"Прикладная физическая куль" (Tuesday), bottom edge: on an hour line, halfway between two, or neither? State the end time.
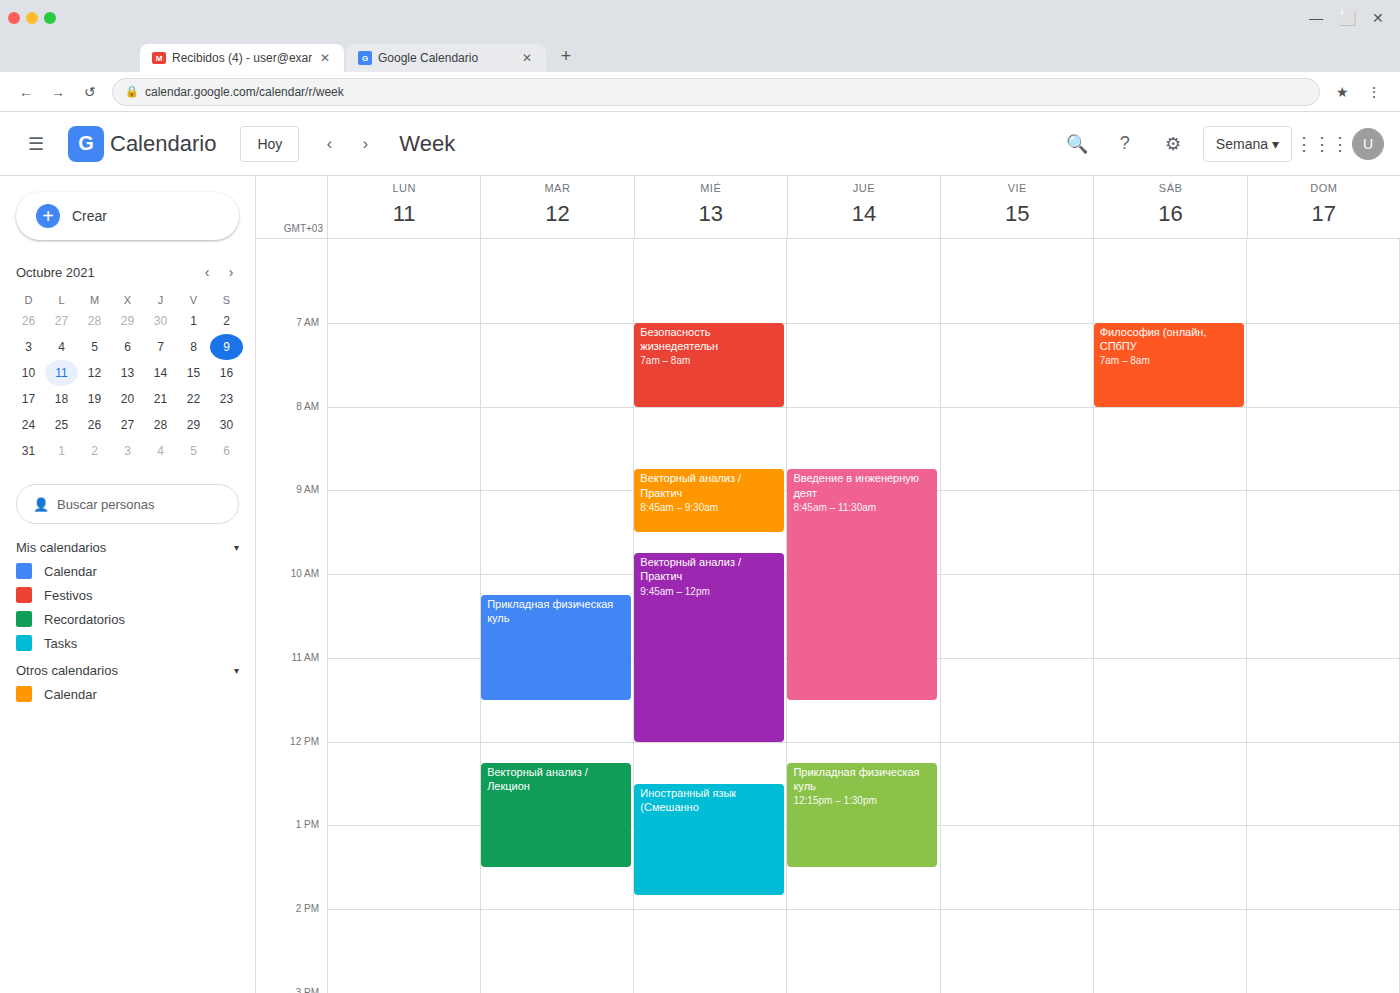
11:30 AM -- halfway between the 11 AM and 12 PM lines.